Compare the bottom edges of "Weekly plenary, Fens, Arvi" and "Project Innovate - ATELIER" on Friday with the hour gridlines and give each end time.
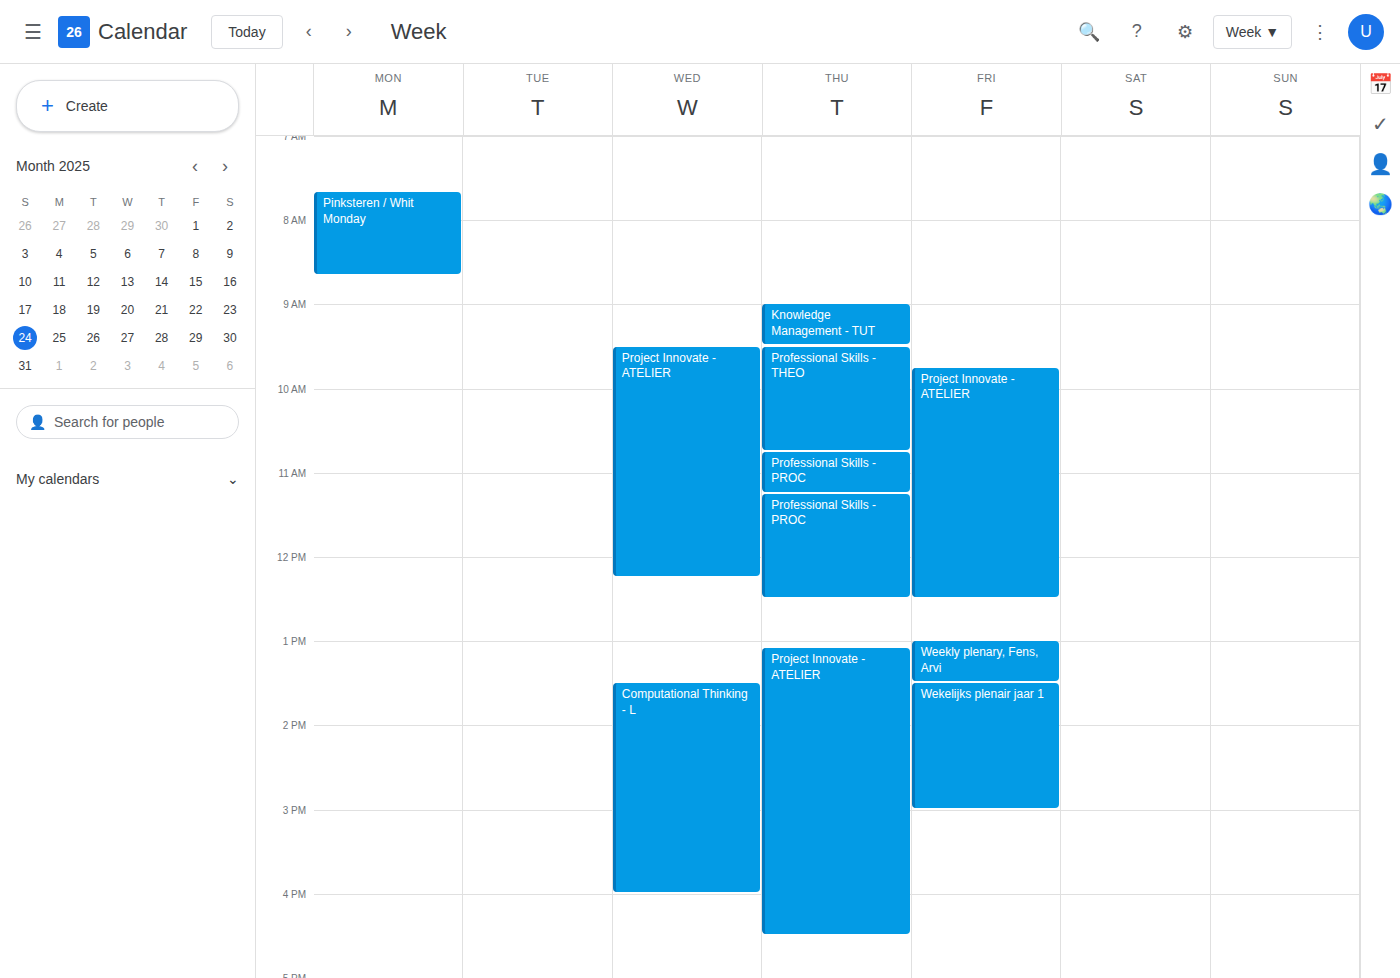
"Weekly plenary, Fens, Arvi": 13:30, halfway between the 13:00 and 14:00 lines. "Project Innovate - ATELIER": 12:30, halfway between the 12:00 and 13:00 lines.